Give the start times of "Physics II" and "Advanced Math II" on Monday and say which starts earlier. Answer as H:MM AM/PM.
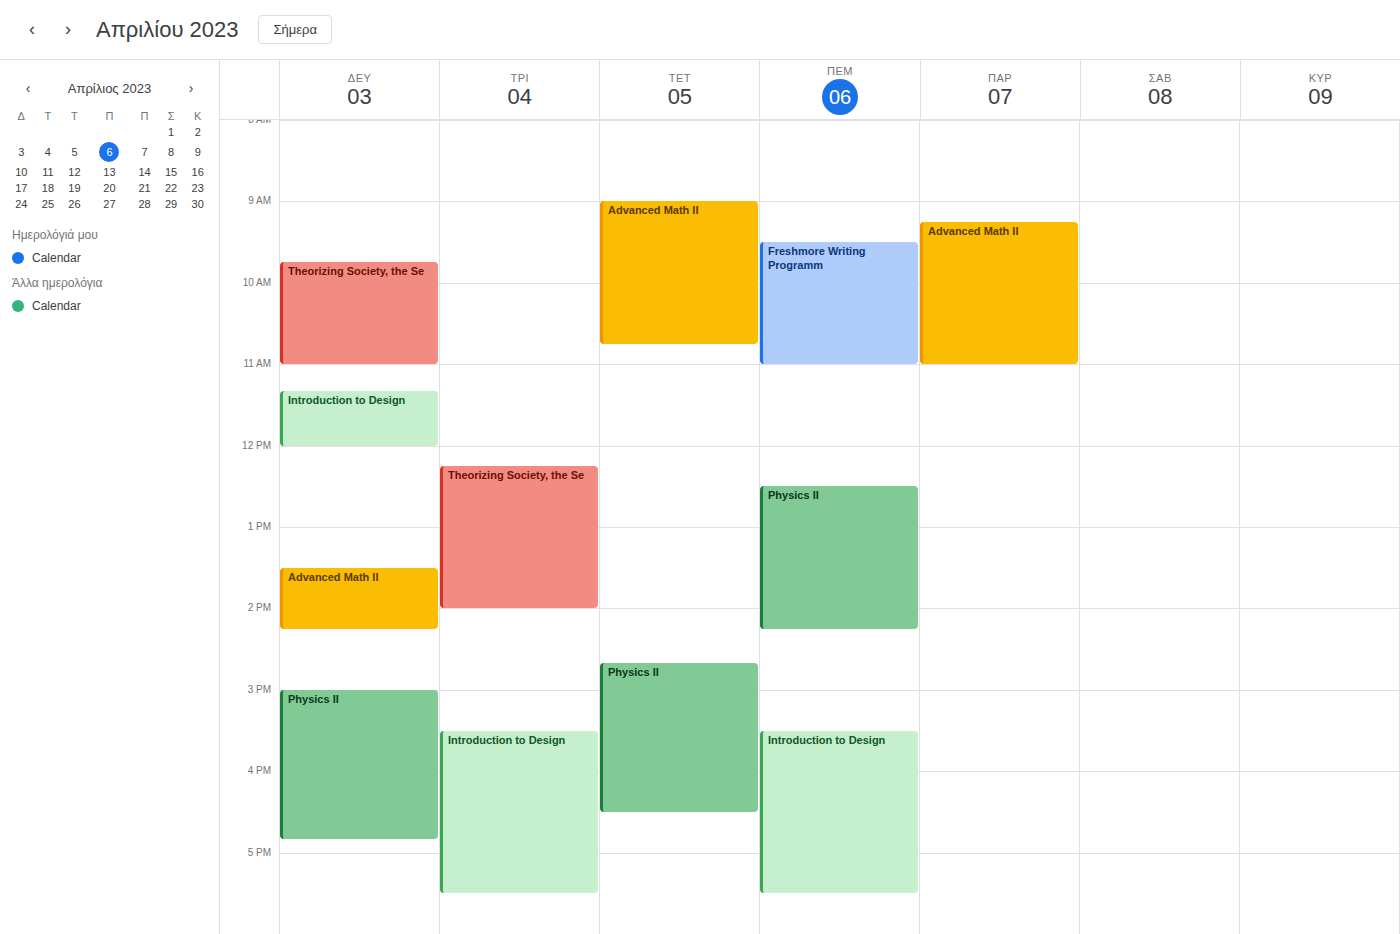
"Advanced Math II" 1:30 PM; "Physics II" 3:00 PM.